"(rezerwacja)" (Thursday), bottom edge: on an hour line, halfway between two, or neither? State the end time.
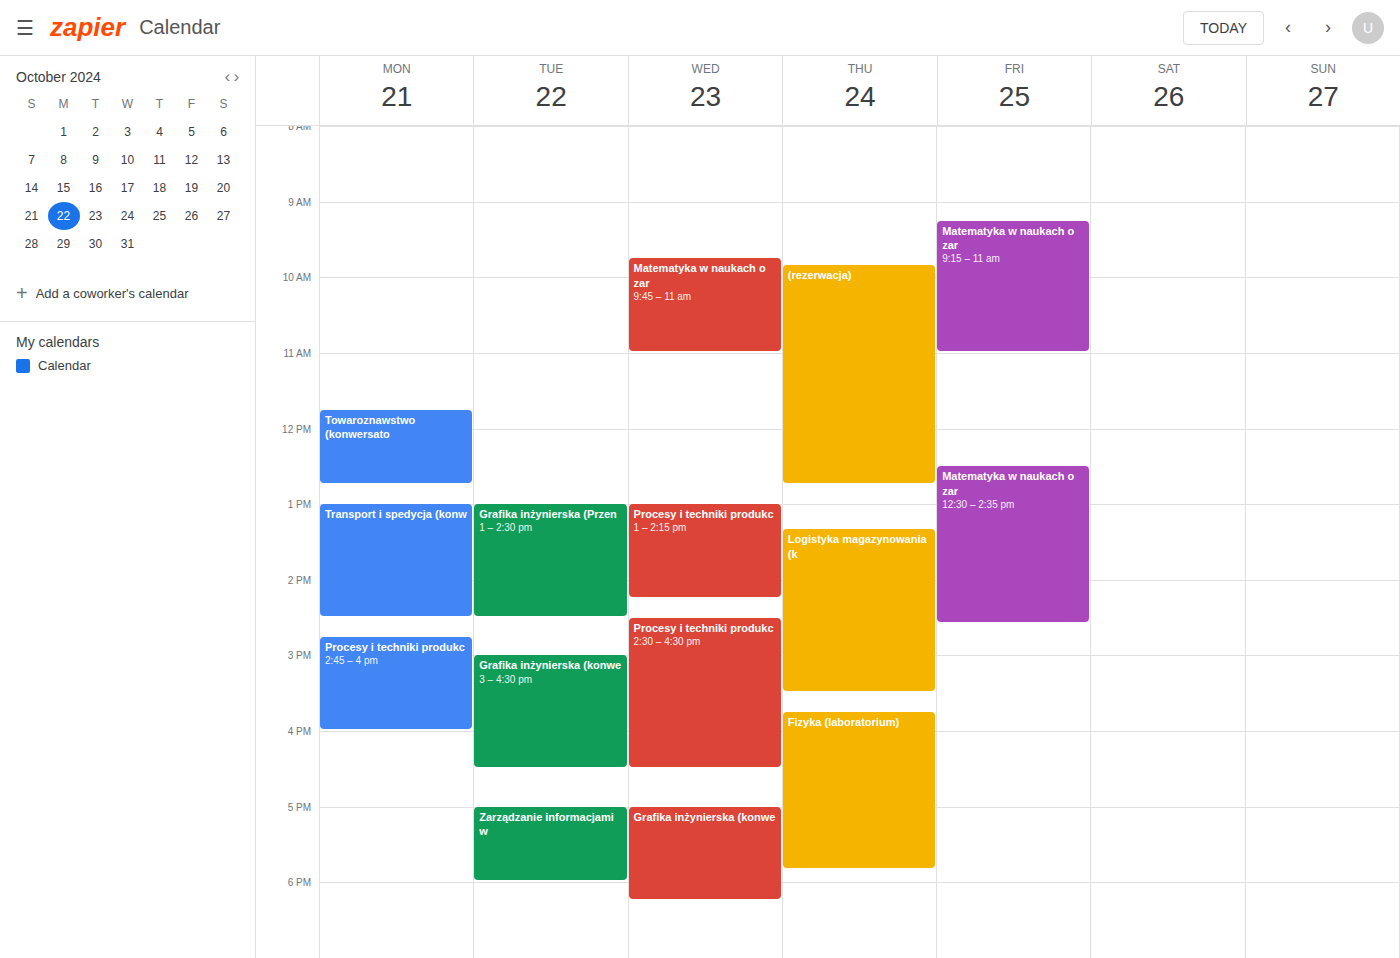
12:45 PM -- neither: three quarters of the way from the 12 PM line to the 1 PM line.